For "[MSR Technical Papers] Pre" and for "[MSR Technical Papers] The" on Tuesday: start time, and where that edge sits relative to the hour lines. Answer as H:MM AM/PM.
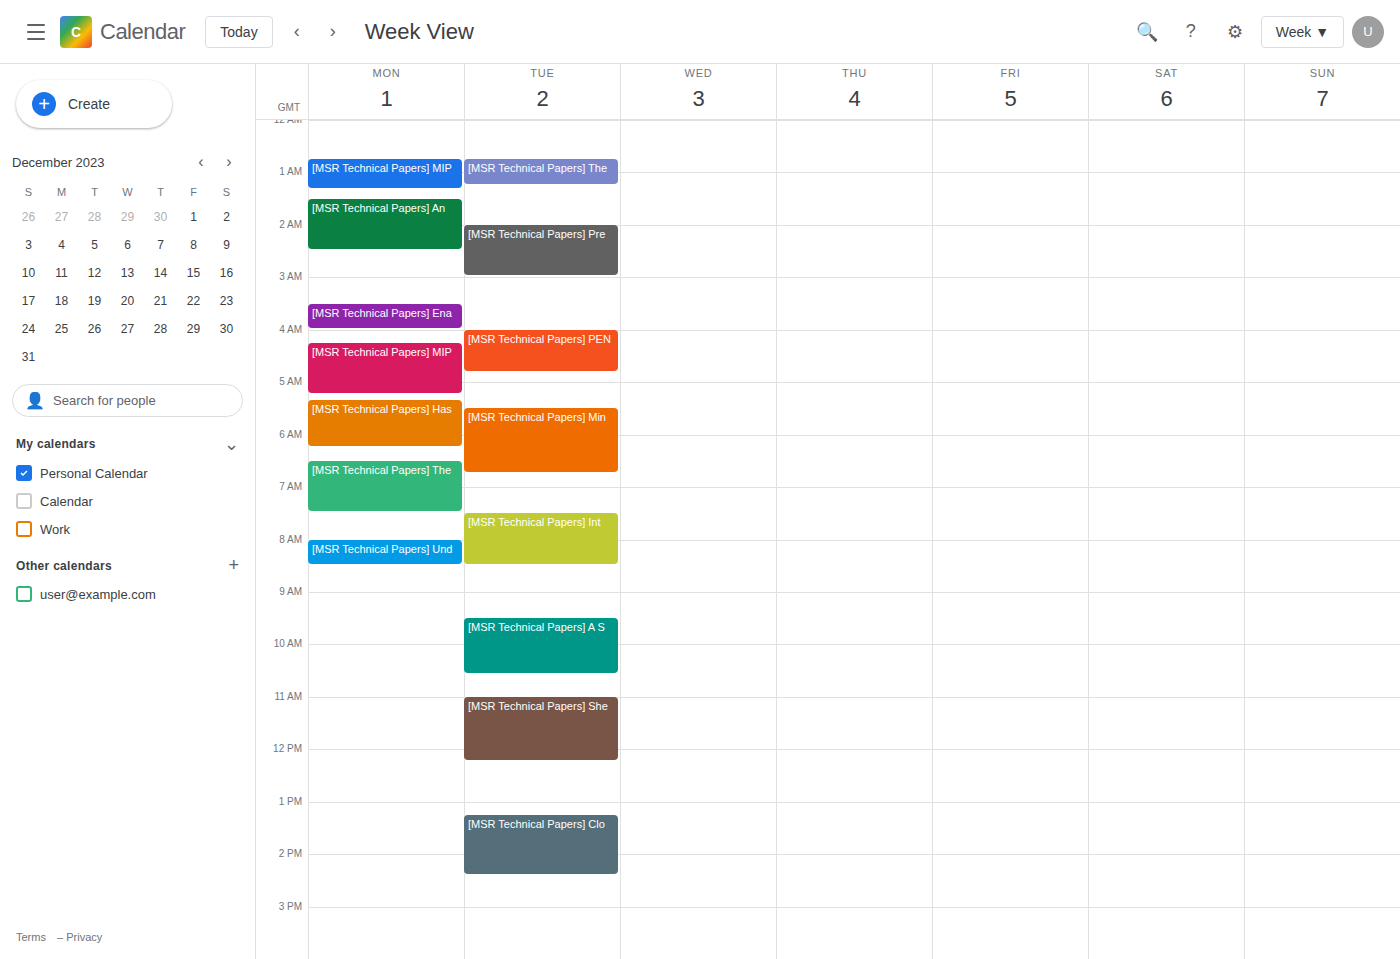
"[MSR Technical Papers] Pre": 2:00 AM, exactly on the 2 AM line. "[MSR Technical Papers] The": 12:45 AM, neither: three quarters of the way from the 12 AM line to the 1 AM line.